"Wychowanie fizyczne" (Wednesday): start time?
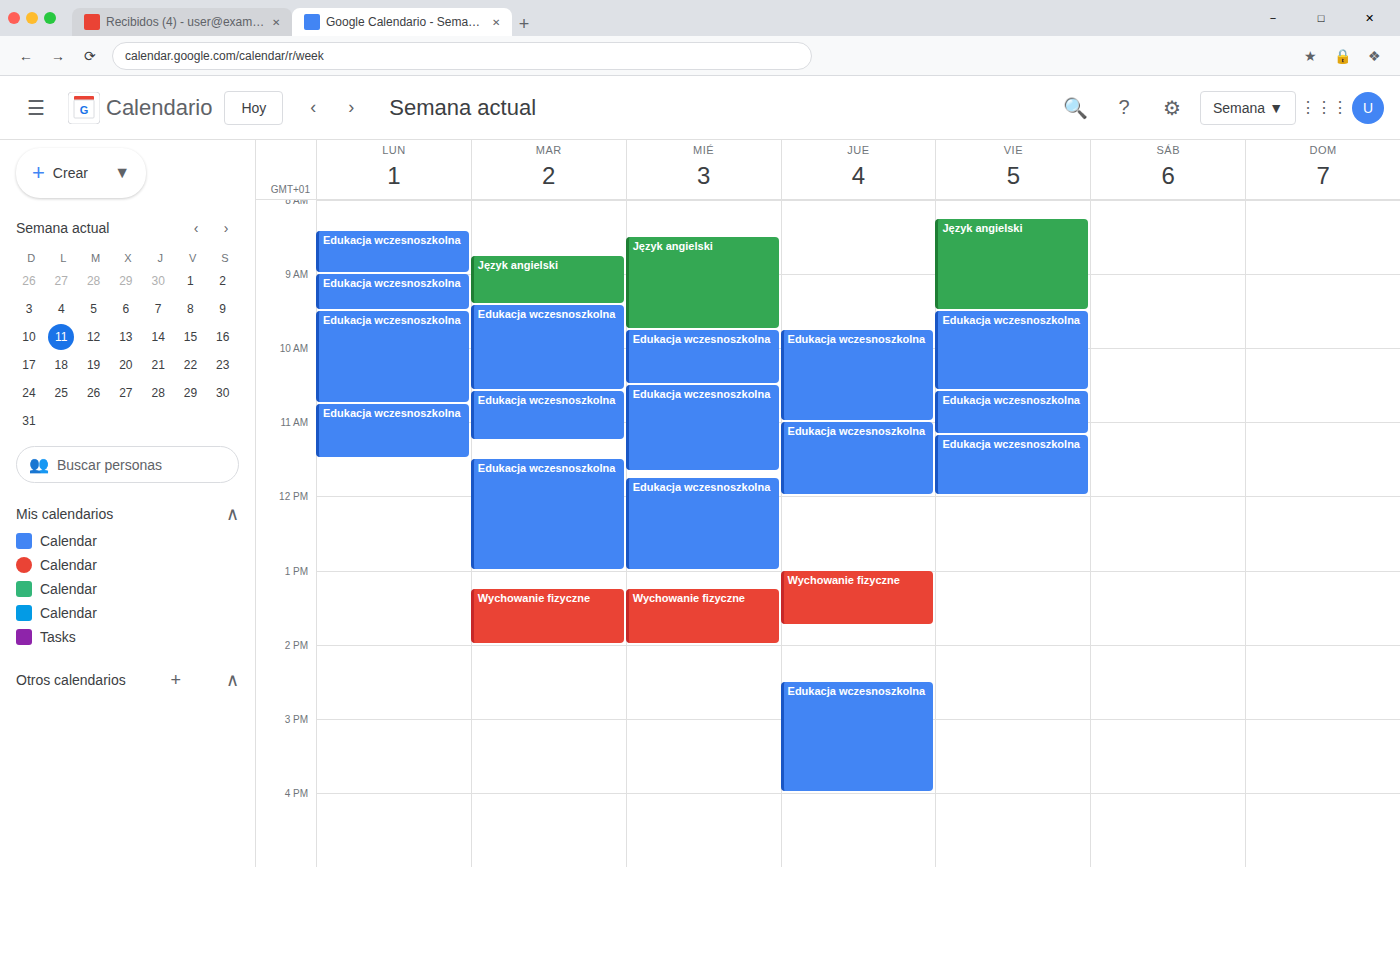
1:15 PM